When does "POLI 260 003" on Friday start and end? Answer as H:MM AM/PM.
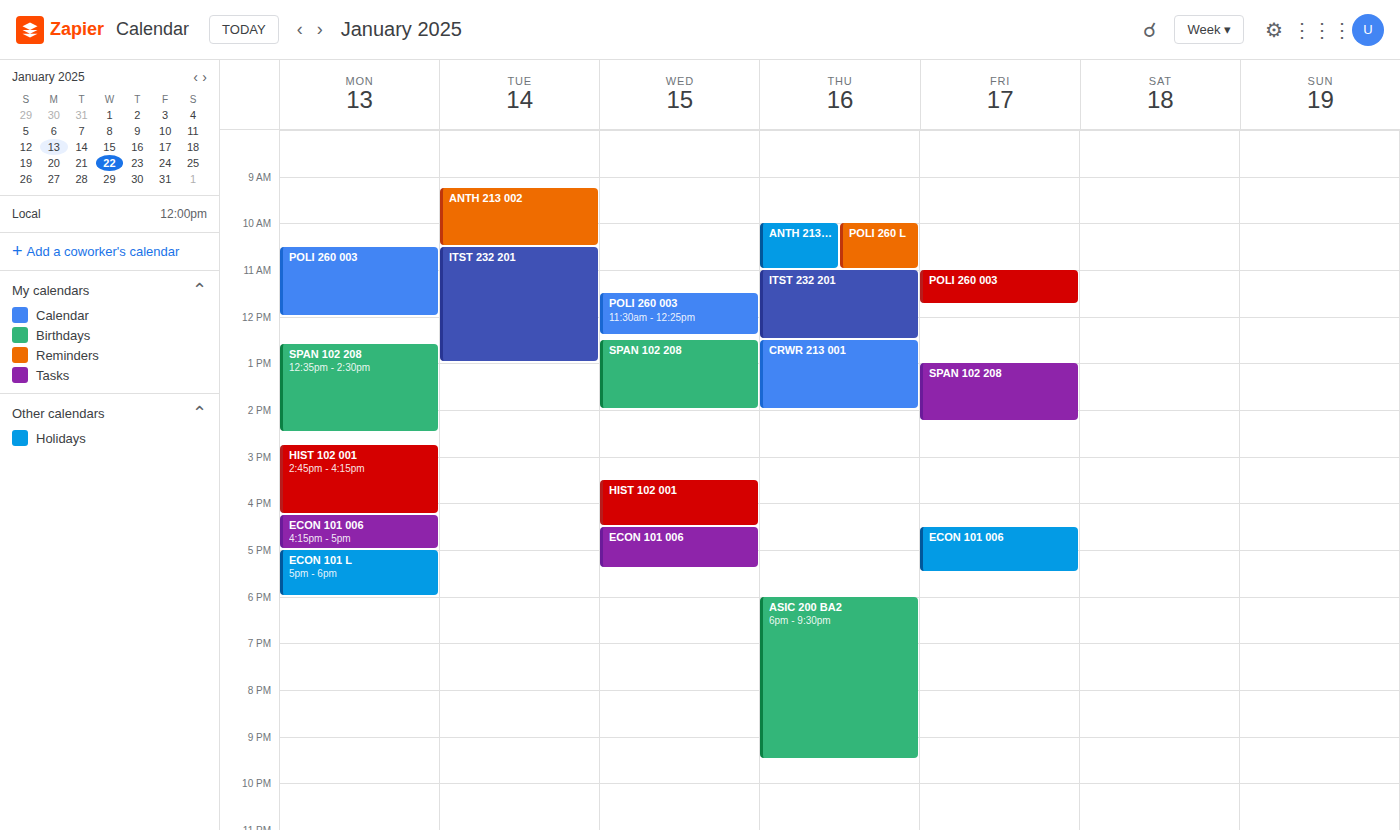
11:00 AM to 11:45 AM